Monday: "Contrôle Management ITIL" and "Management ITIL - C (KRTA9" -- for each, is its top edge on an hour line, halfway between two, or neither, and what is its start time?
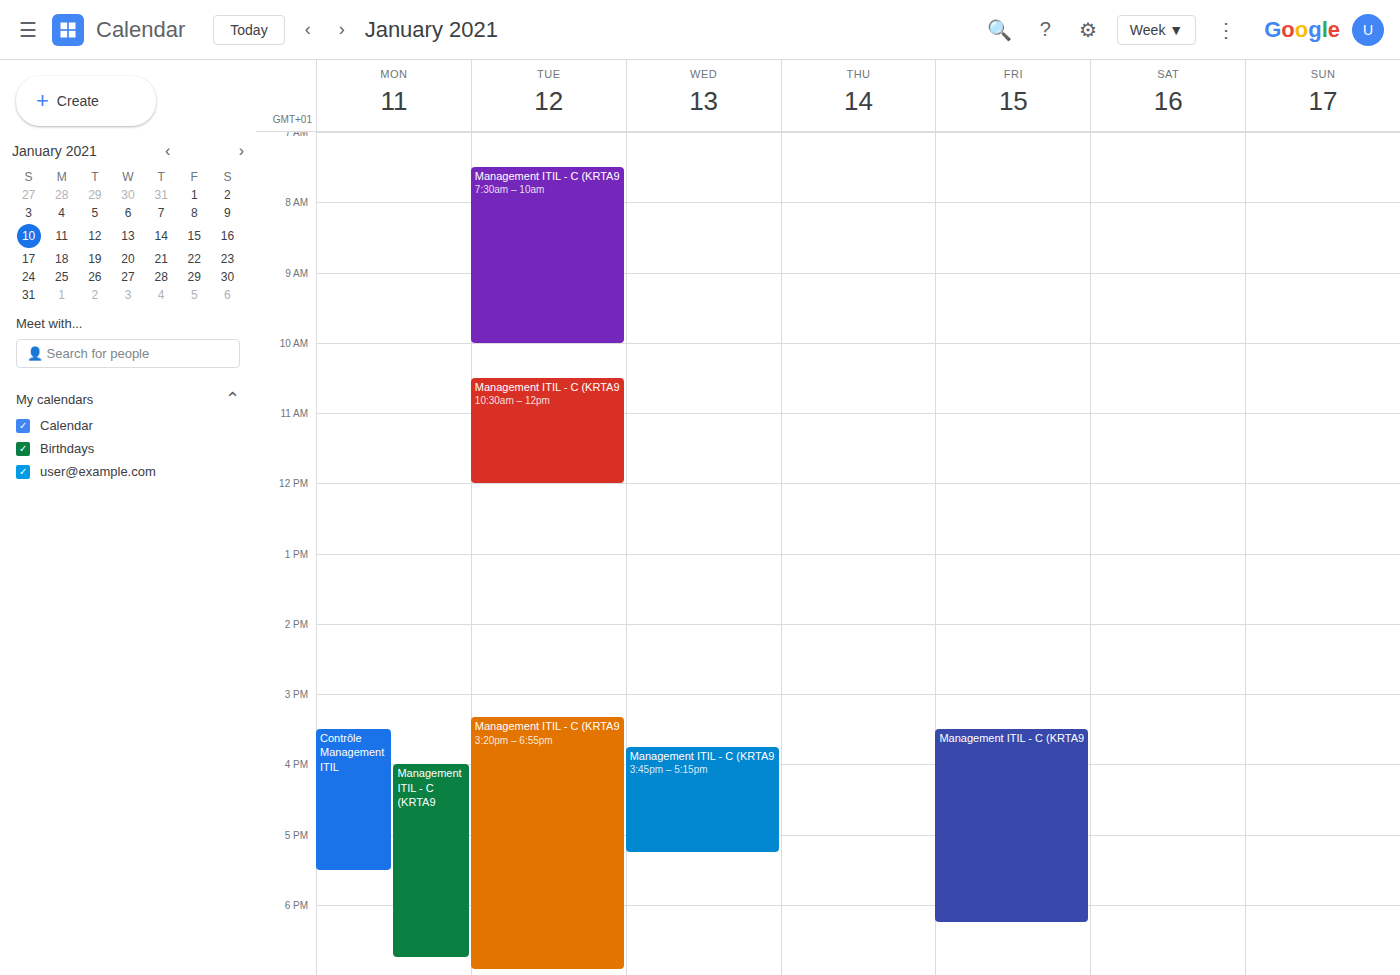
"Contrôle Management ITIL": 15:30, halfway between the 15:00 and 16:00 lines. "Management ITIL - C (KRTA9": 16:00, exactly on the 16:00 line.